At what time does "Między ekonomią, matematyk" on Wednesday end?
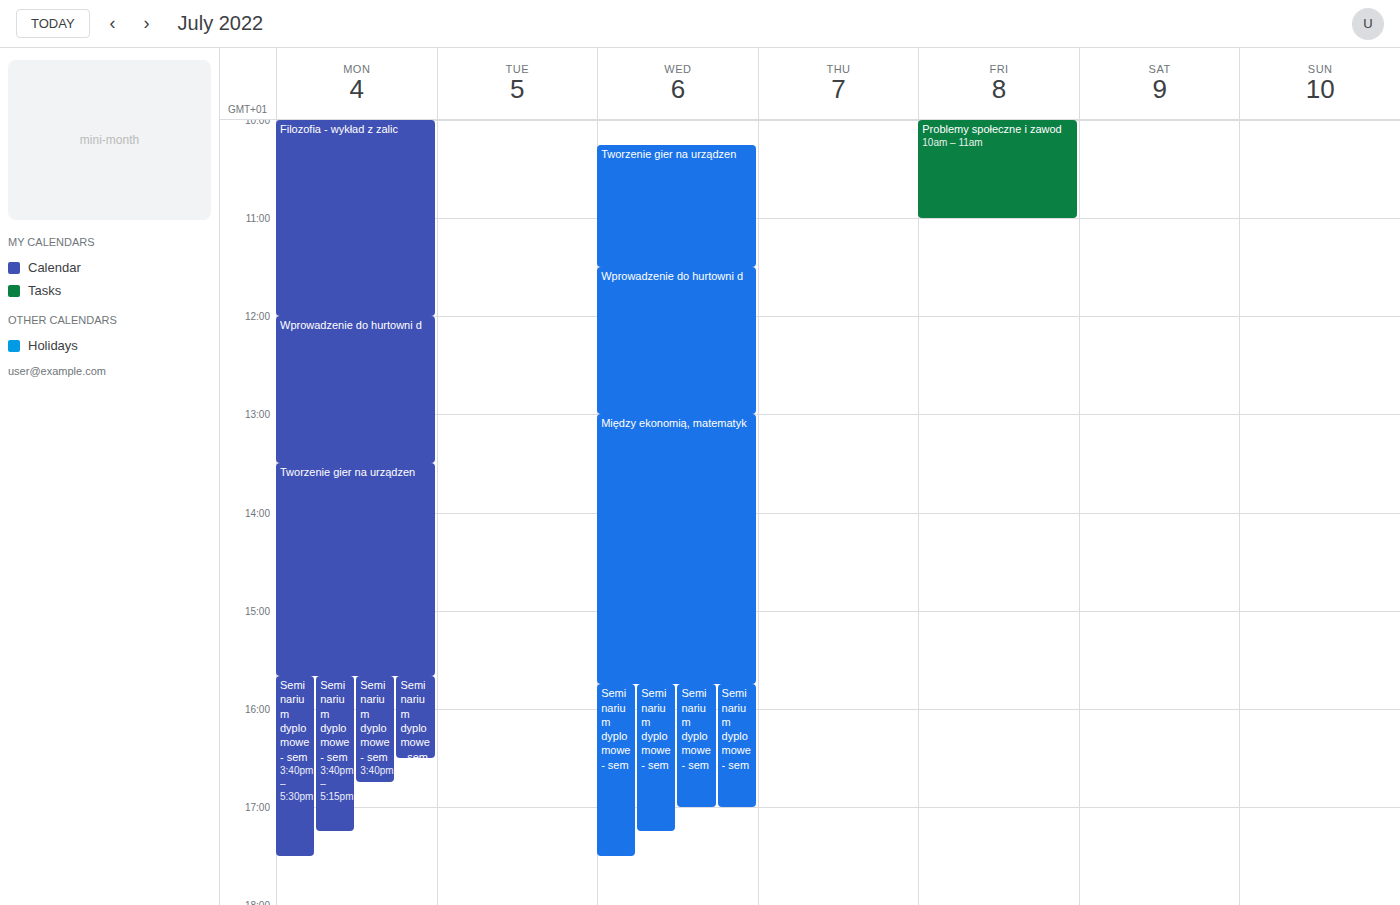
3:45 PM